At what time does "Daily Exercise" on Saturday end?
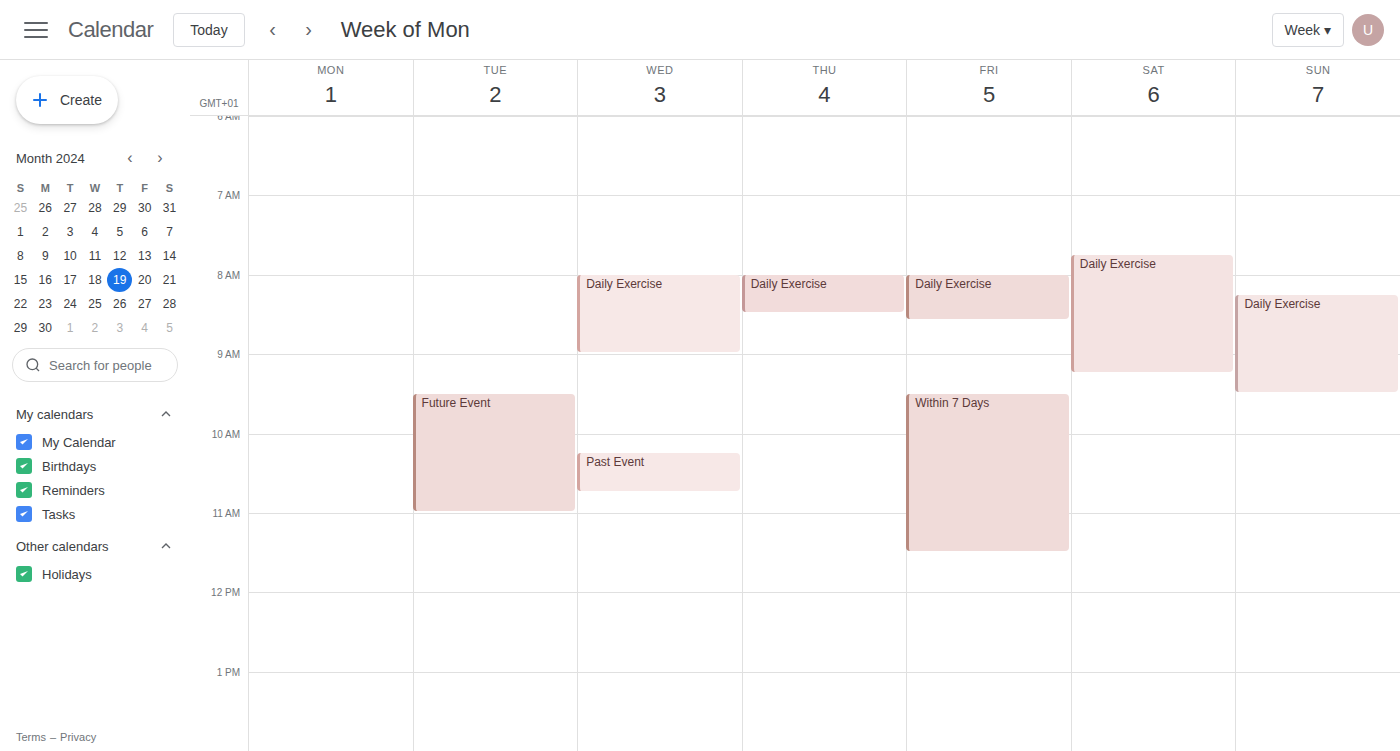
9:15 AM